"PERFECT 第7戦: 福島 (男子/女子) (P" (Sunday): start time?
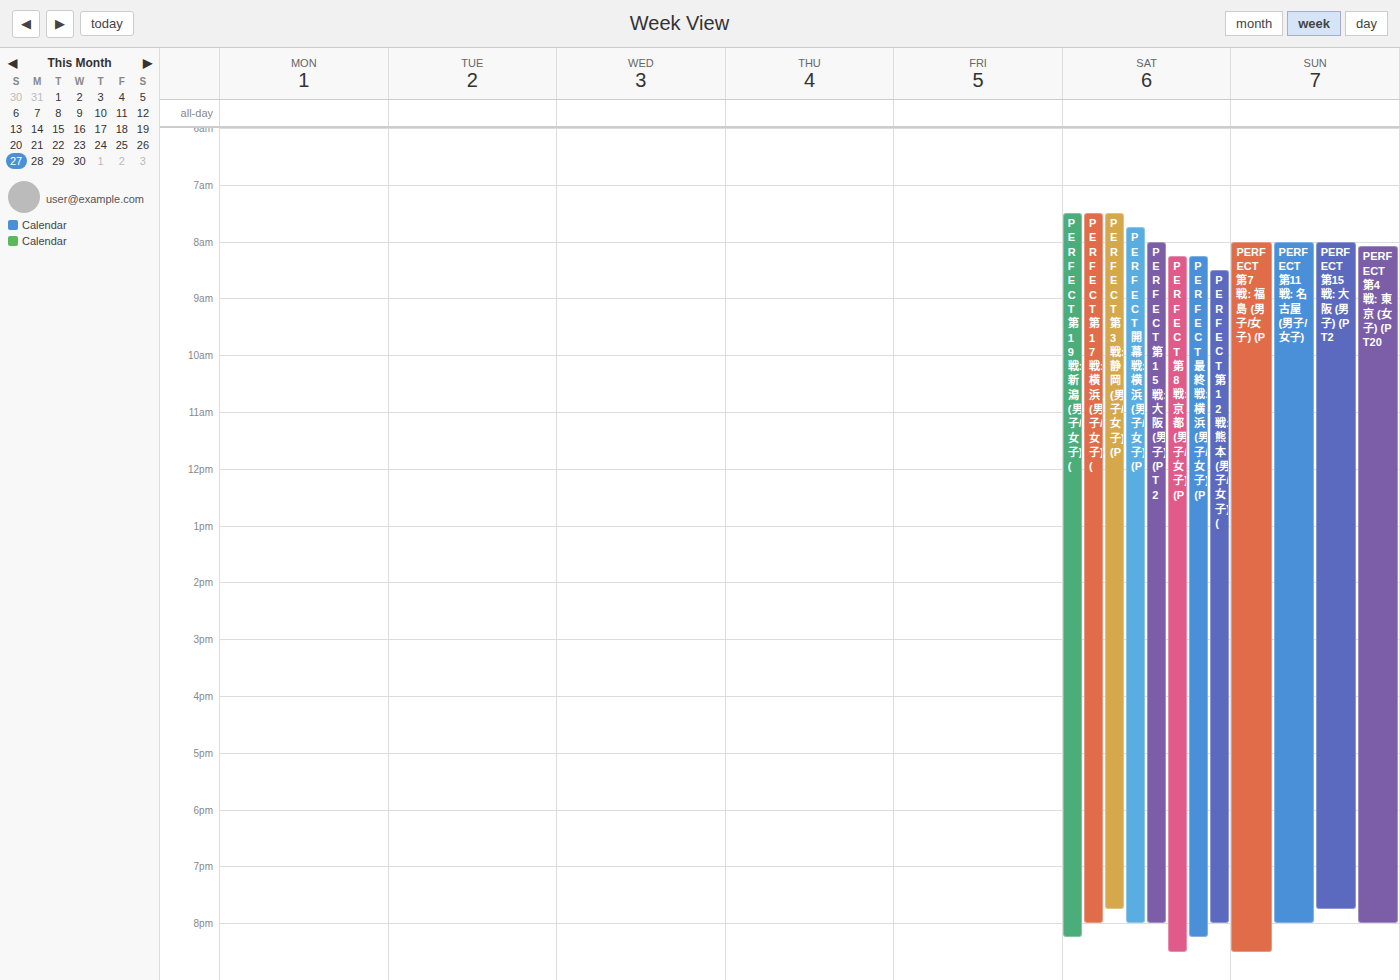
8:00 AM